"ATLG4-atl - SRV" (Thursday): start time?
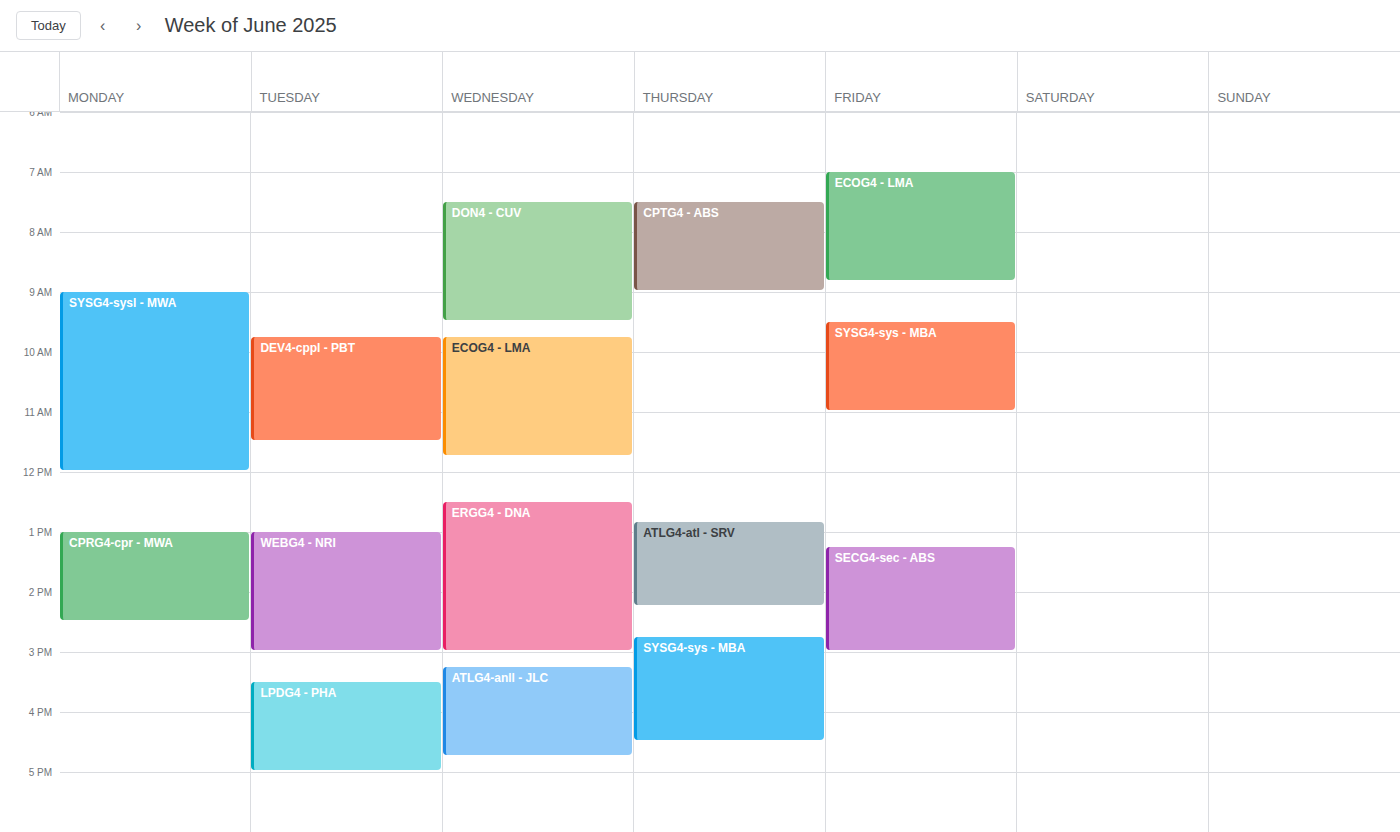
12:50